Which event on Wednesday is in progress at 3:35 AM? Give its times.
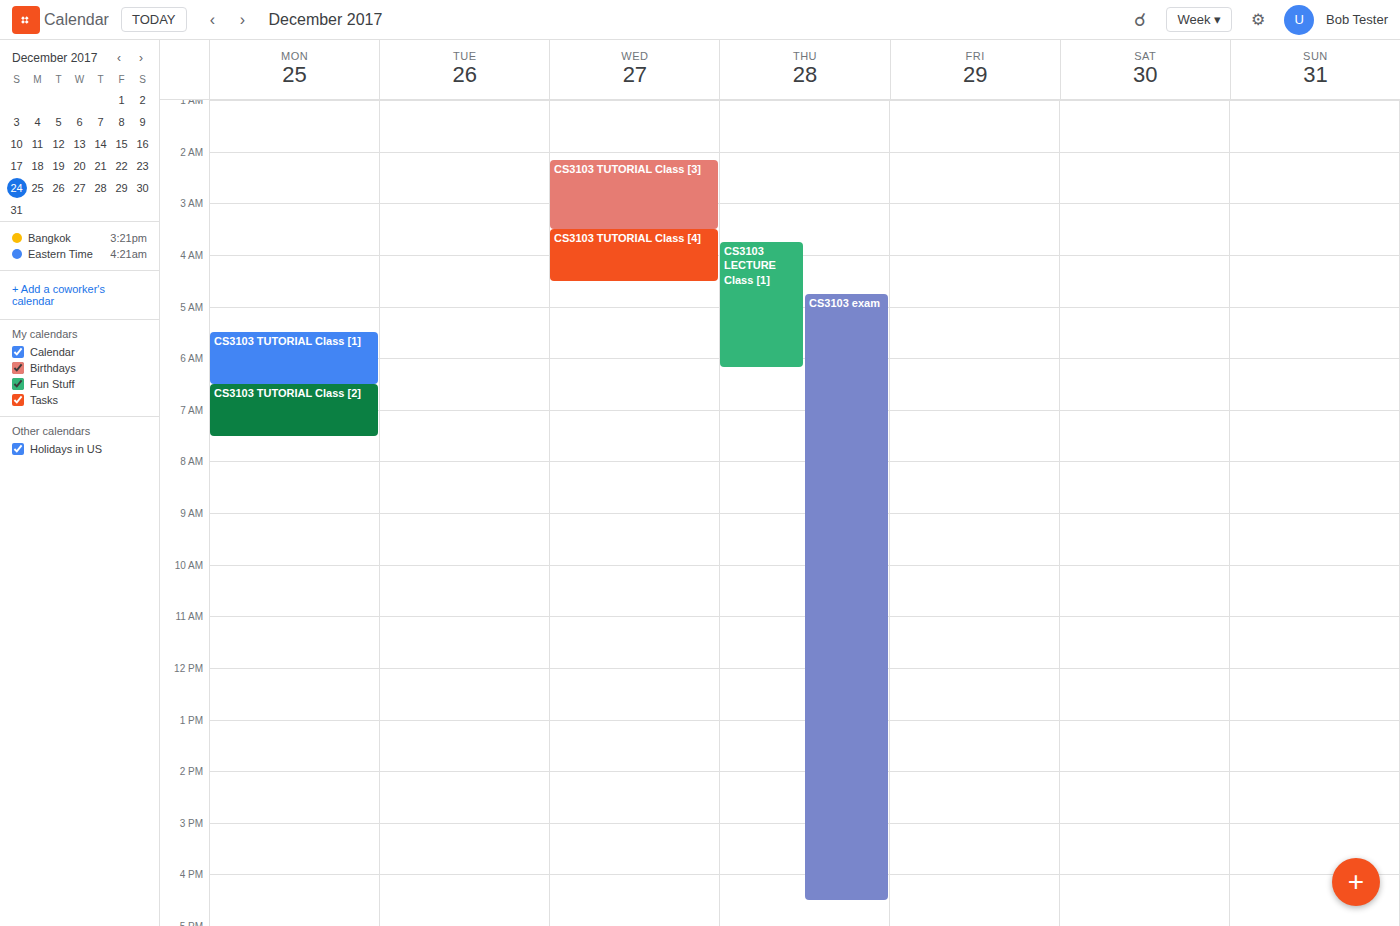
"CS3103 TUTORIAL Class [4]", 3:30 AM to 4:30 AM